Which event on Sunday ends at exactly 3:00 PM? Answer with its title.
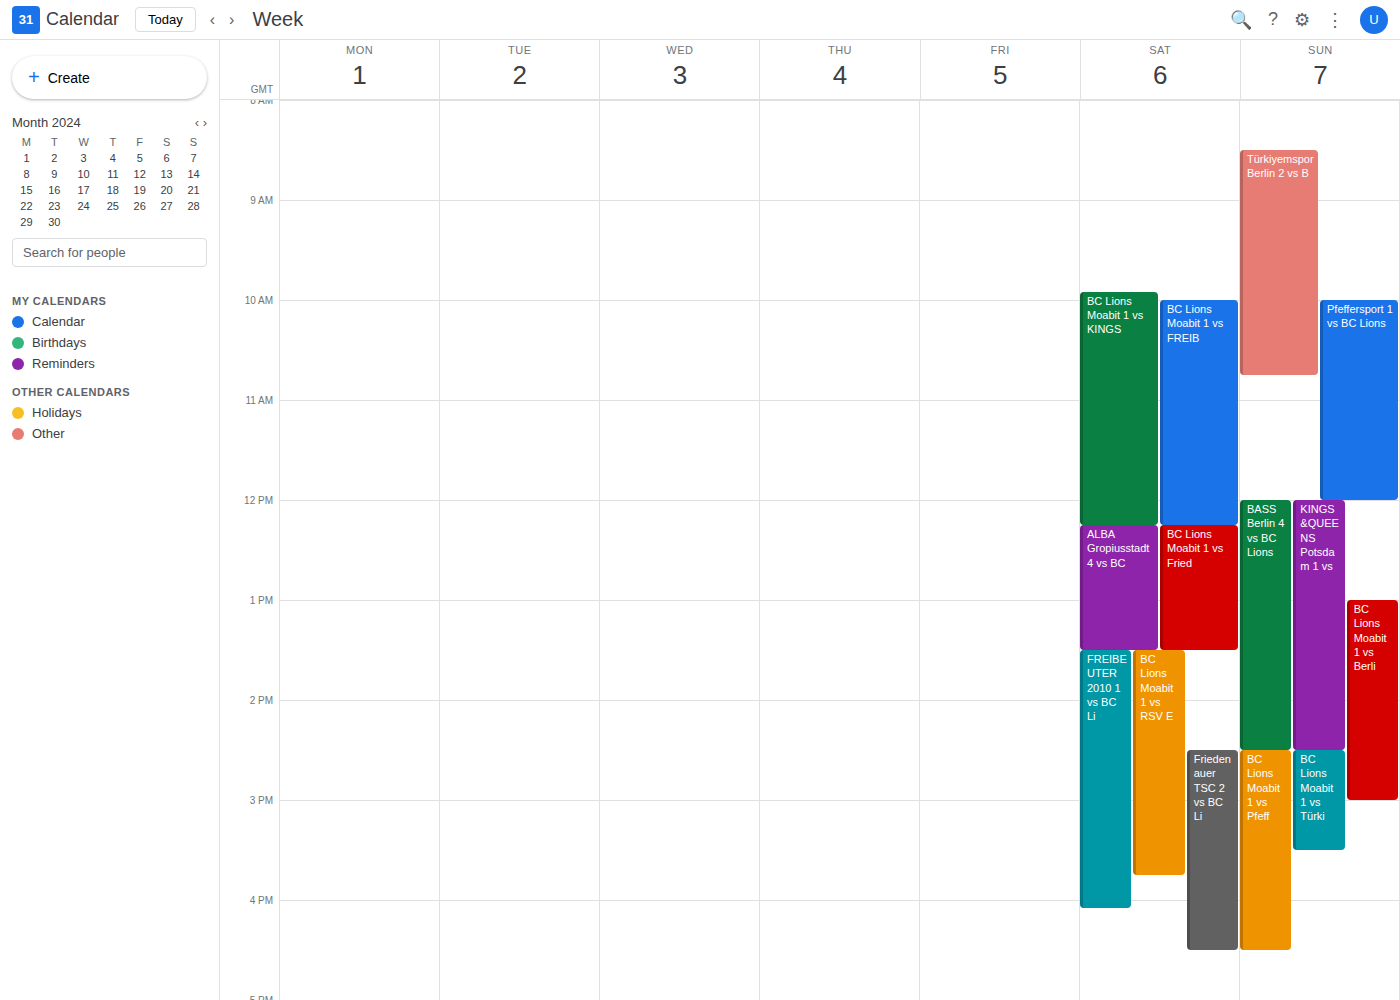
"BC Lions Moabit 1 vs Berli"